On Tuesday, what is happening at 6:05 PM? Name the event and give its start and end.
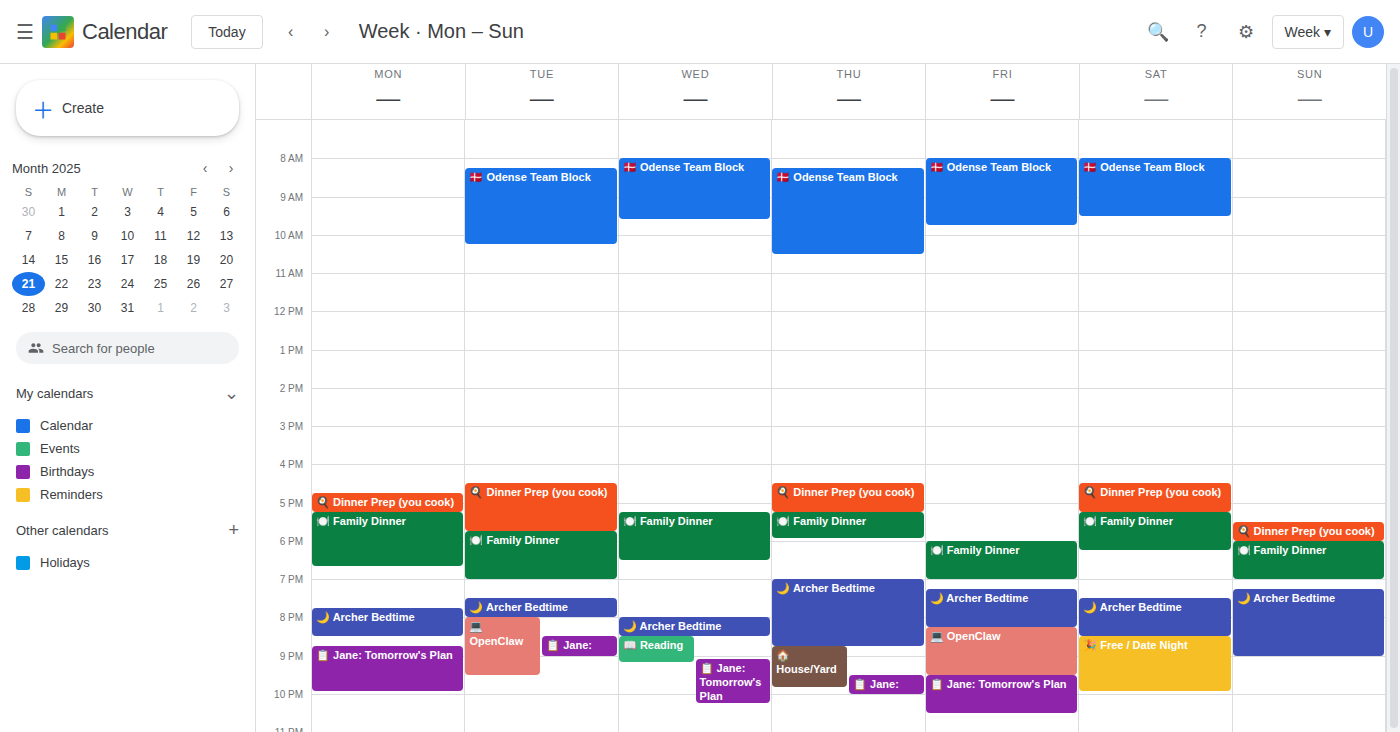
"🍽️ Family Dinner", 5:45 PM to 7:00 PM